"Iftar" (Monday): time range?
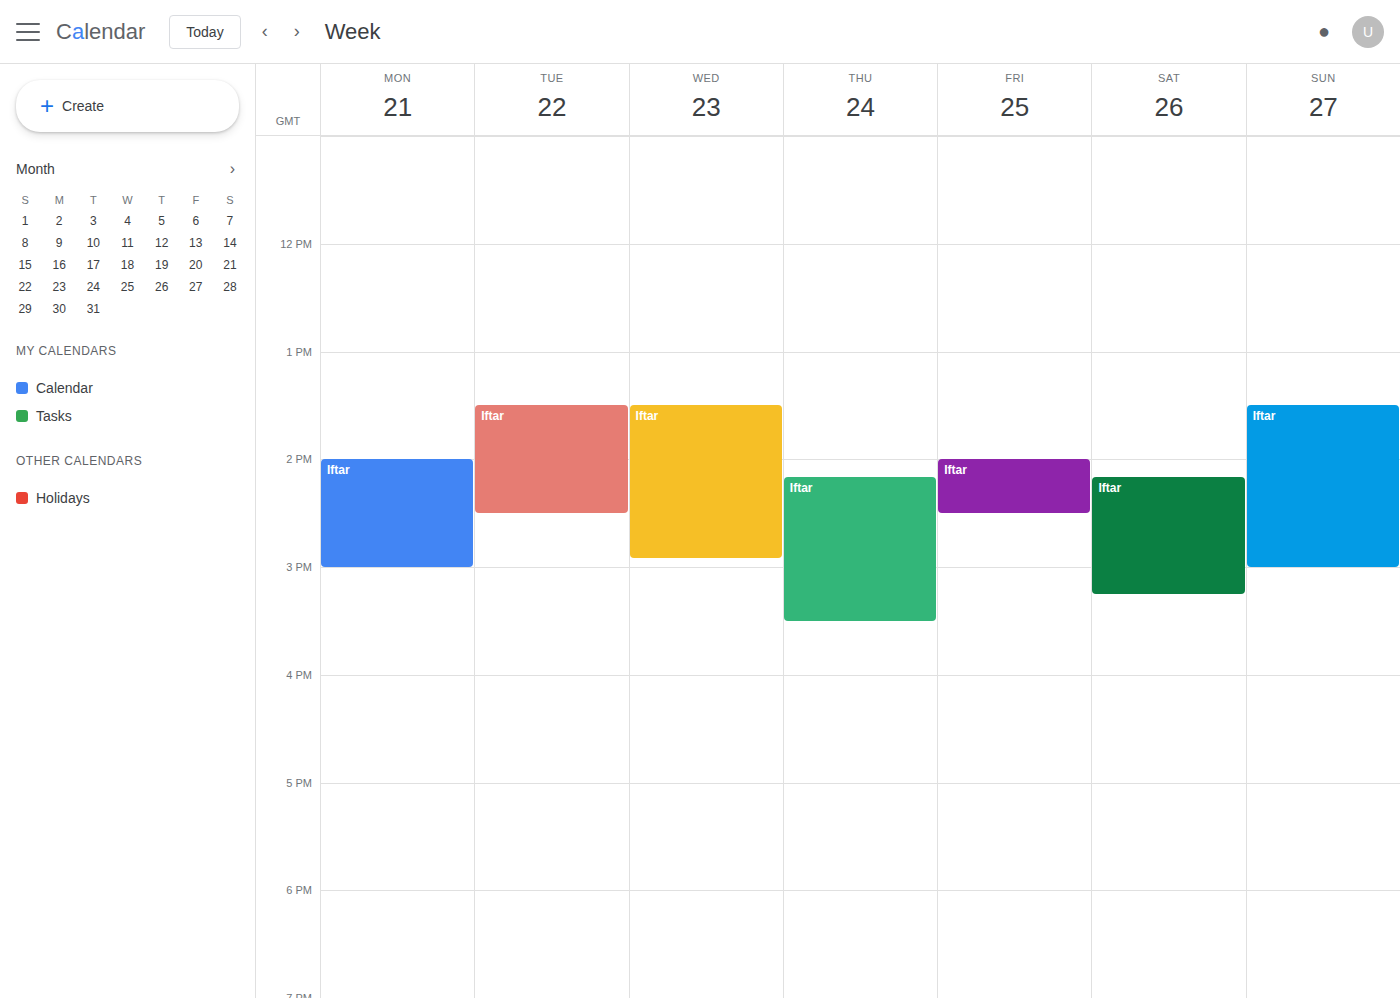
2:00 PM to 3:00 PM